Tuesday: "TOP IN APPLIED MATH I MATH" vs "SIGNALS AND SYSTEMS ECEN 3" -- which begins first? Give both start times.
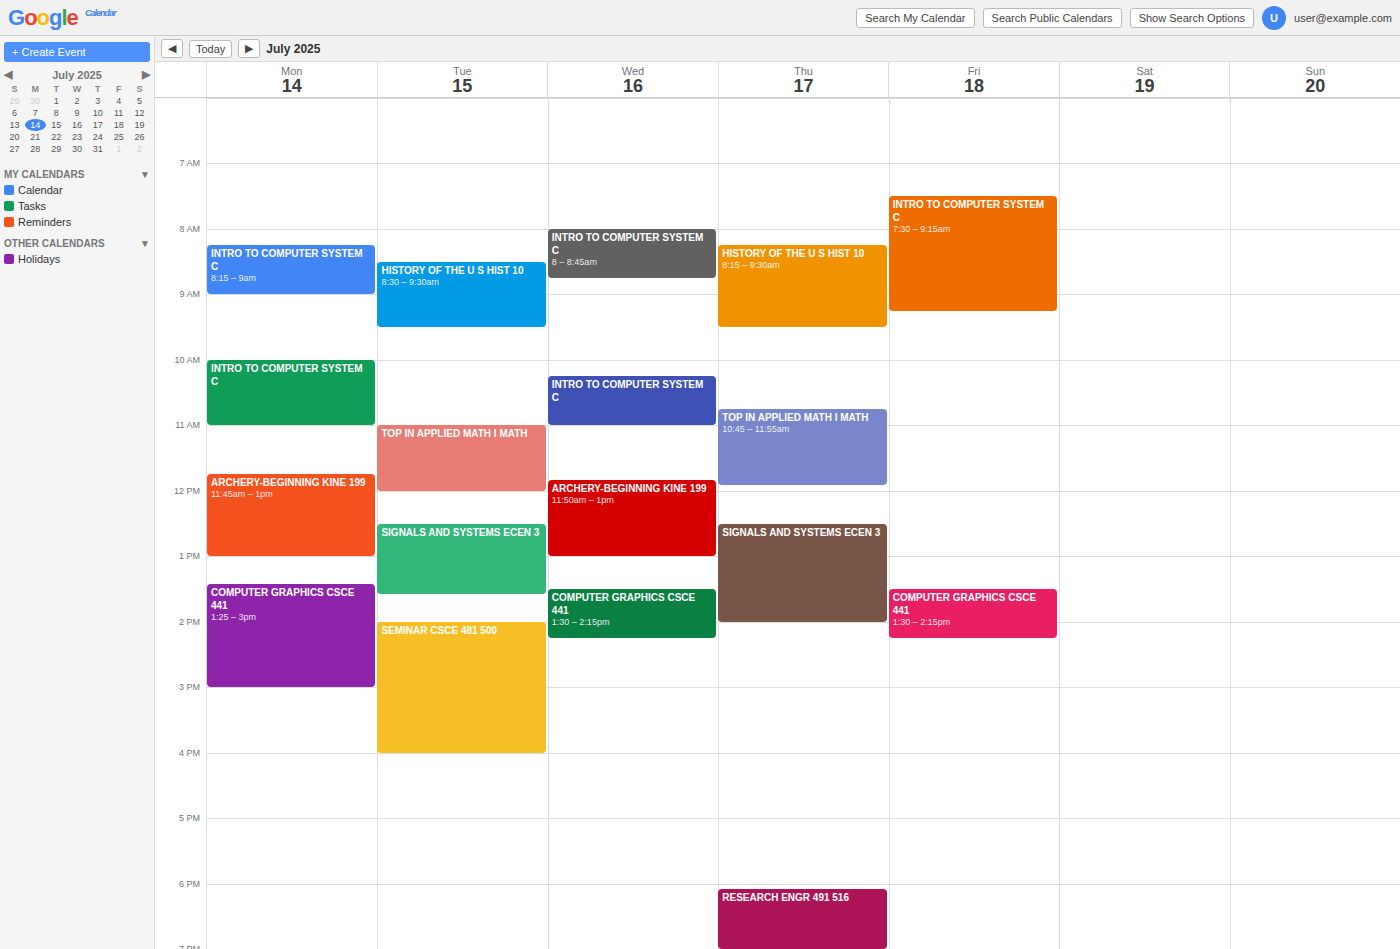
"TOP IN APPLIED MATH I MATH" 11:00 AM; "SIGNALS AND SYSTEMS ECEN 3" 12:30 PM.